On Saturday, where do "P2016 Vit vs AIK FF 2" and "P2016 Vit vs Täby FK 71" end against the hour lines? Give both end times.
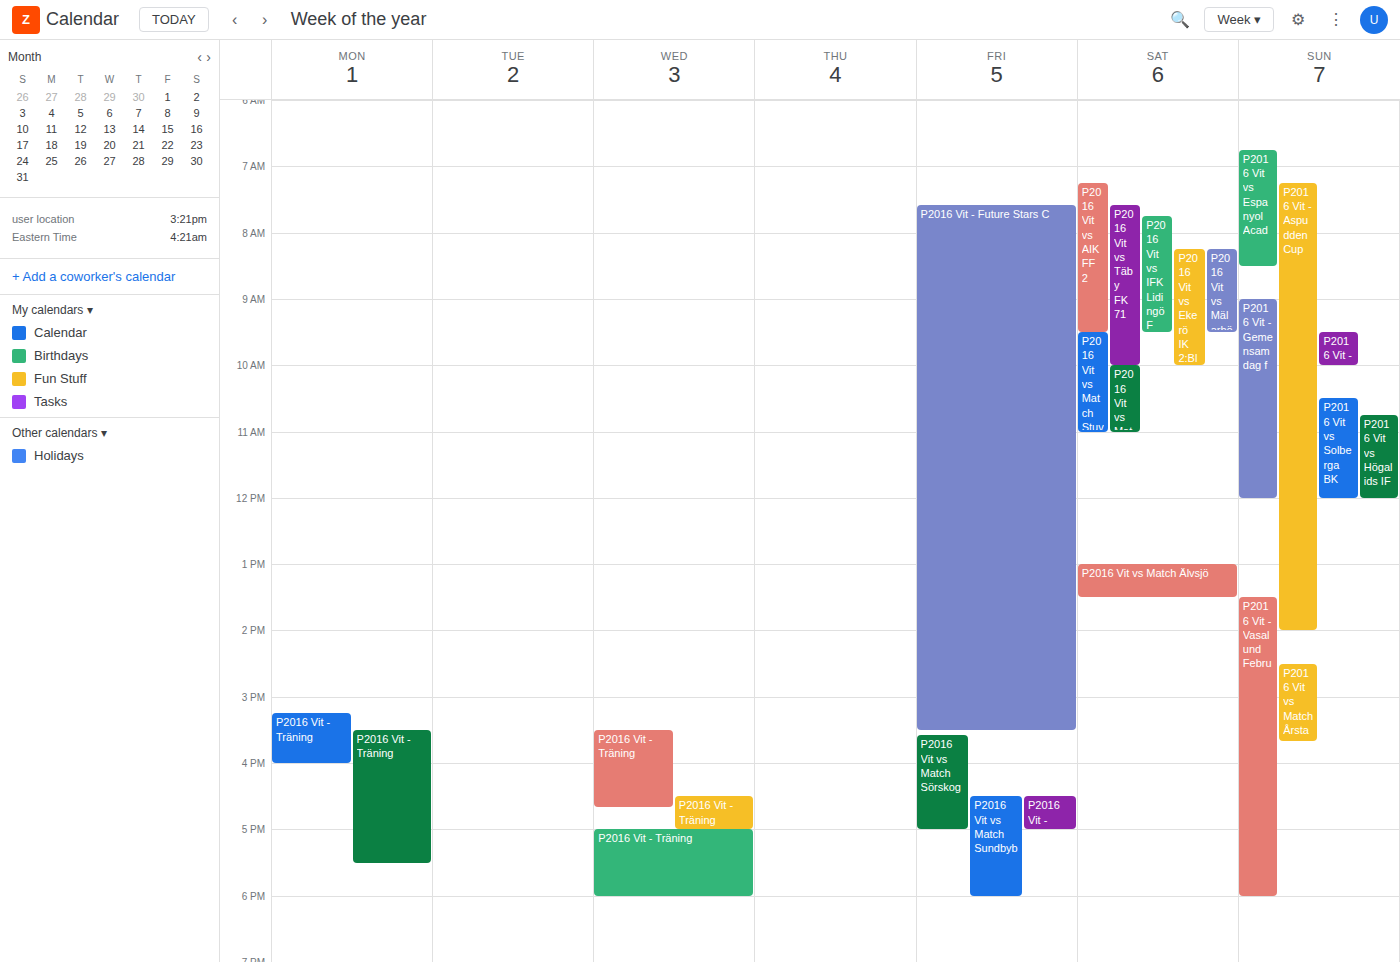
"P2016 Vit vs AIK FF 2": 9:30 AM, halfway between the 9 AM and 10 AM lines. "P2016 Vit vs Täby FK 71": 10:00 AM, exactly on the 10 AM line.